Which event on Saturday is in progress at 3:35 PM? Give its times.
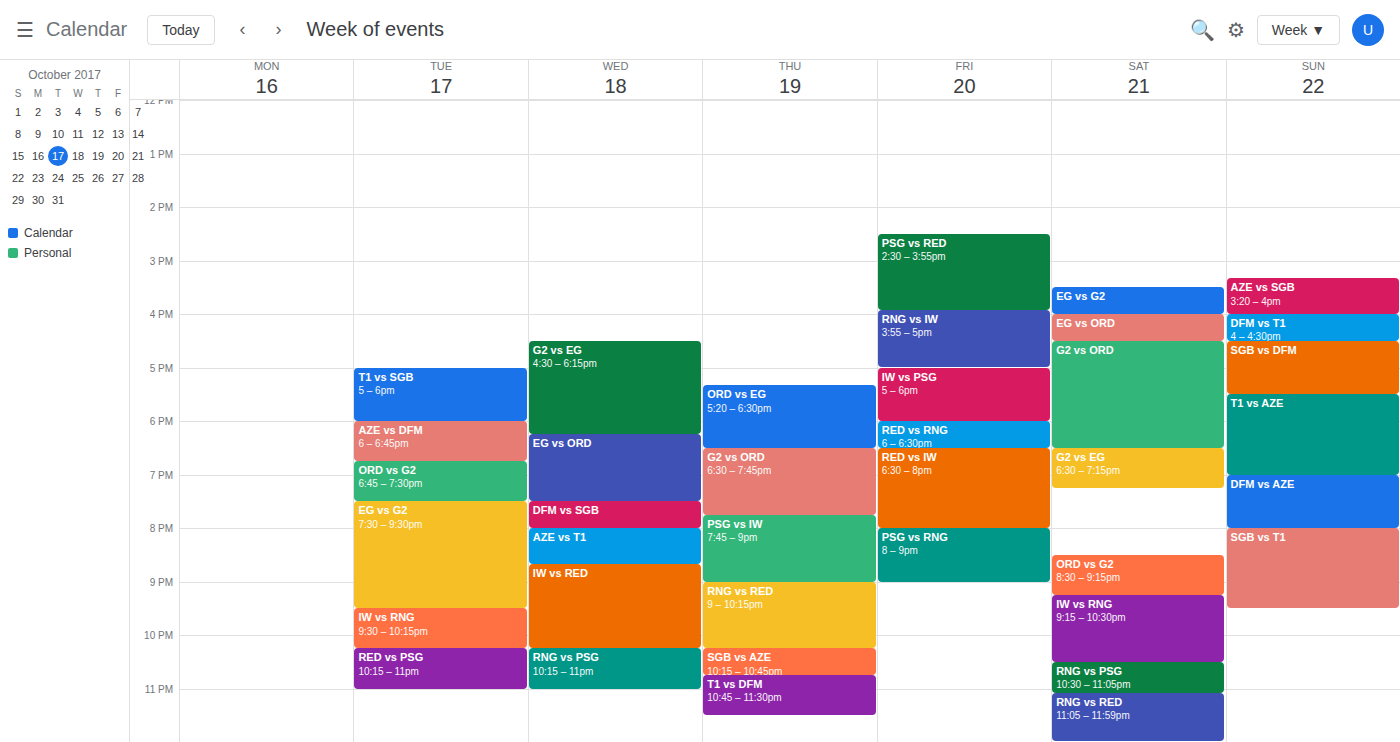
"EG vs G2", 3:30 PM to 4:00 PM